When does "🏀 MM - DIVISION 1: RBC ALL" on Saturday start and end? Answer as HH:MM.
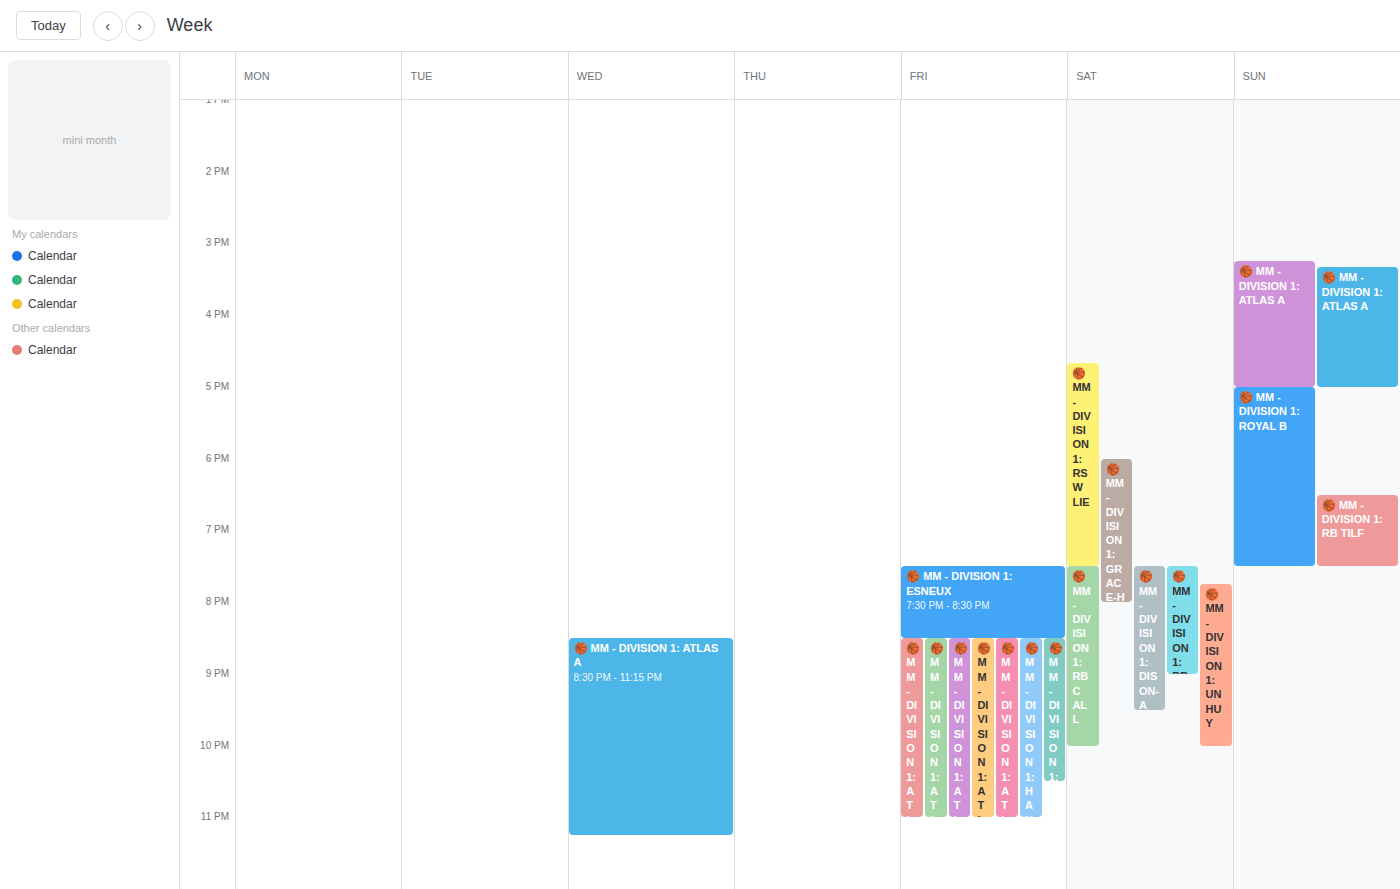
19:30 to 22:00